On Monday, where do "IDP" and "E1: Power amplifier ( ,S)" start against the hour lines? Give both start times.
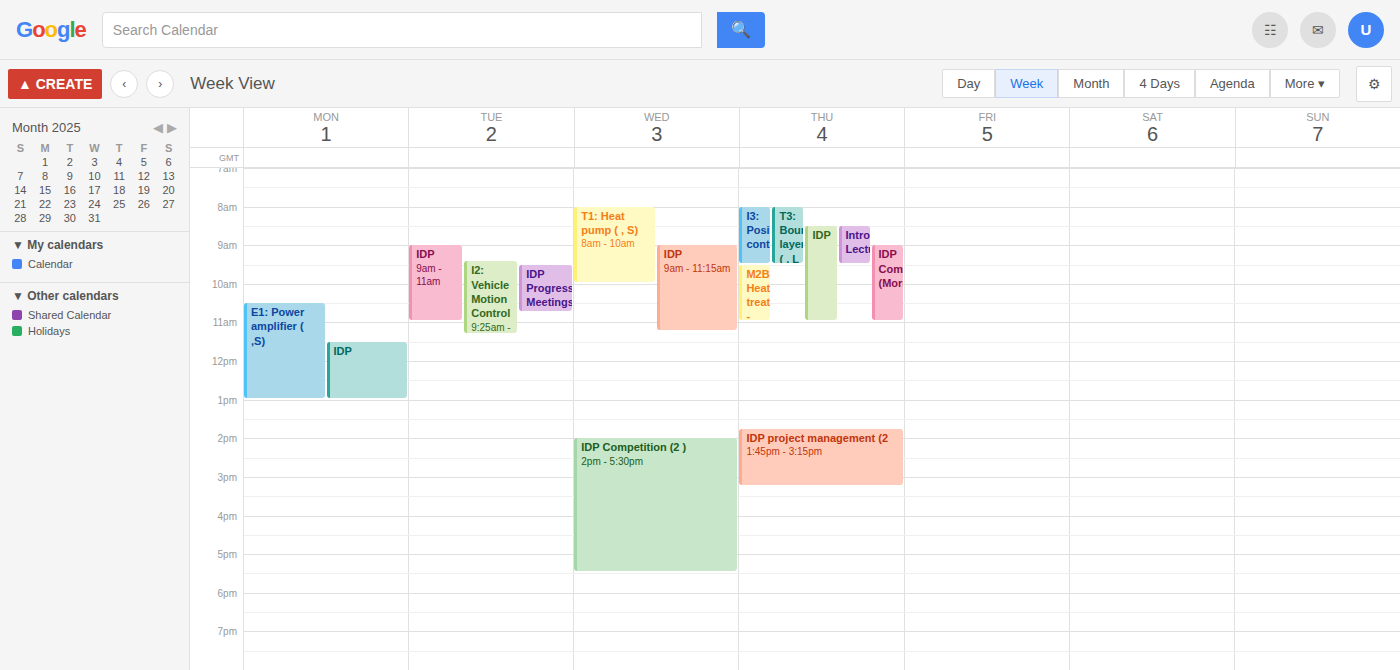
"IDP": 11:30 AM, halfway between the 11 AM and 12 PM lines. "E1: Power amplifier ( ,S)": 10:30 AM, halfway between the 10 AM and 11 AM lines.